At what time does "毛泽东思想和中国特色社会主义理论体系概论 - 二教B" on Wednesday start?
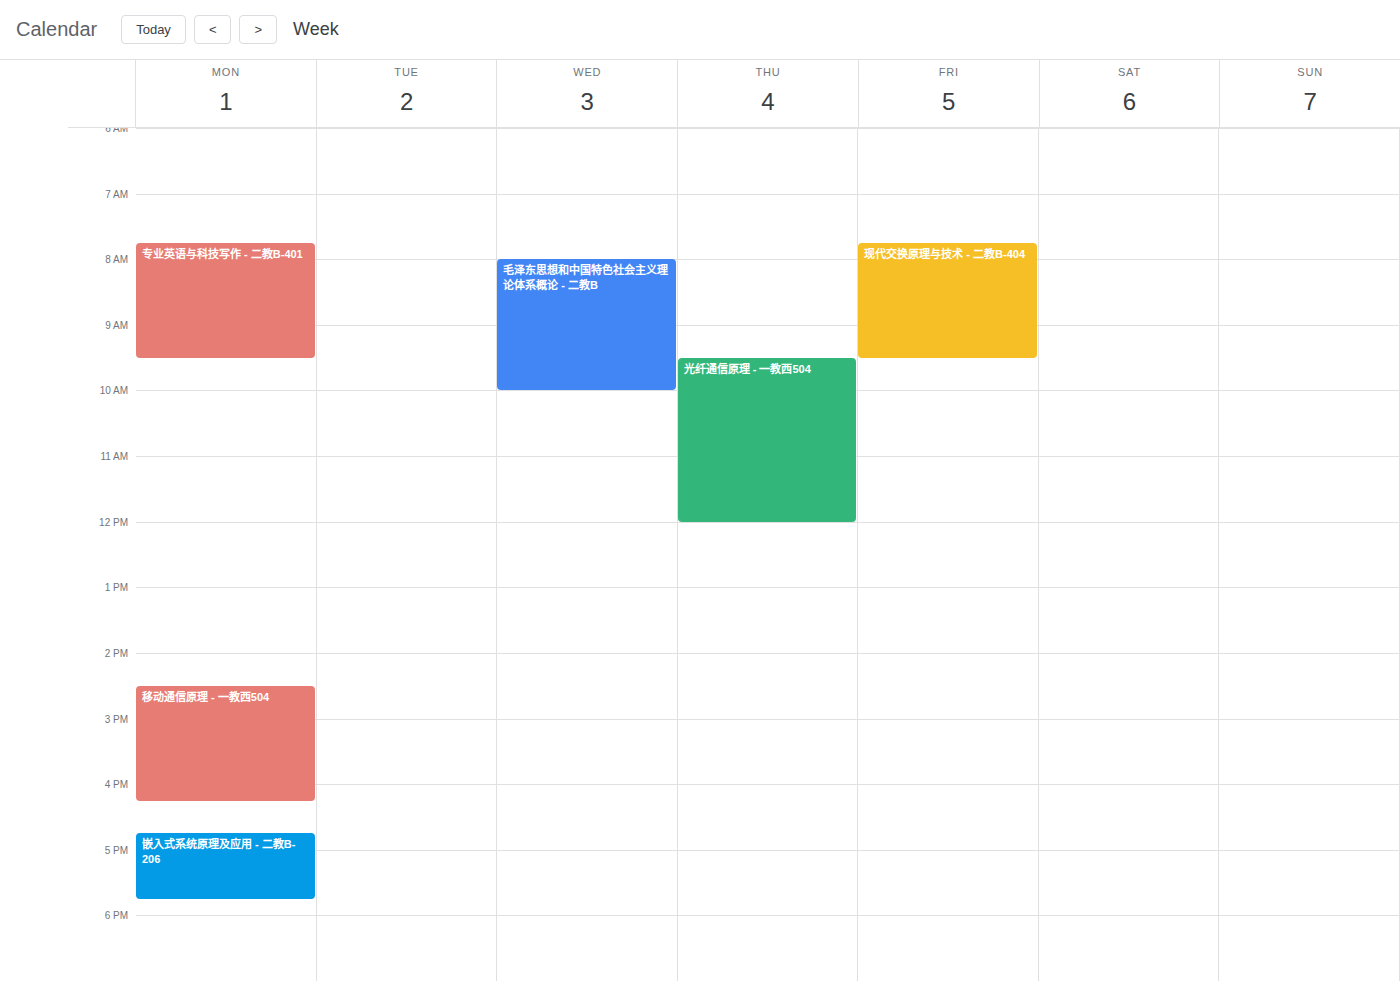
8:00 AM